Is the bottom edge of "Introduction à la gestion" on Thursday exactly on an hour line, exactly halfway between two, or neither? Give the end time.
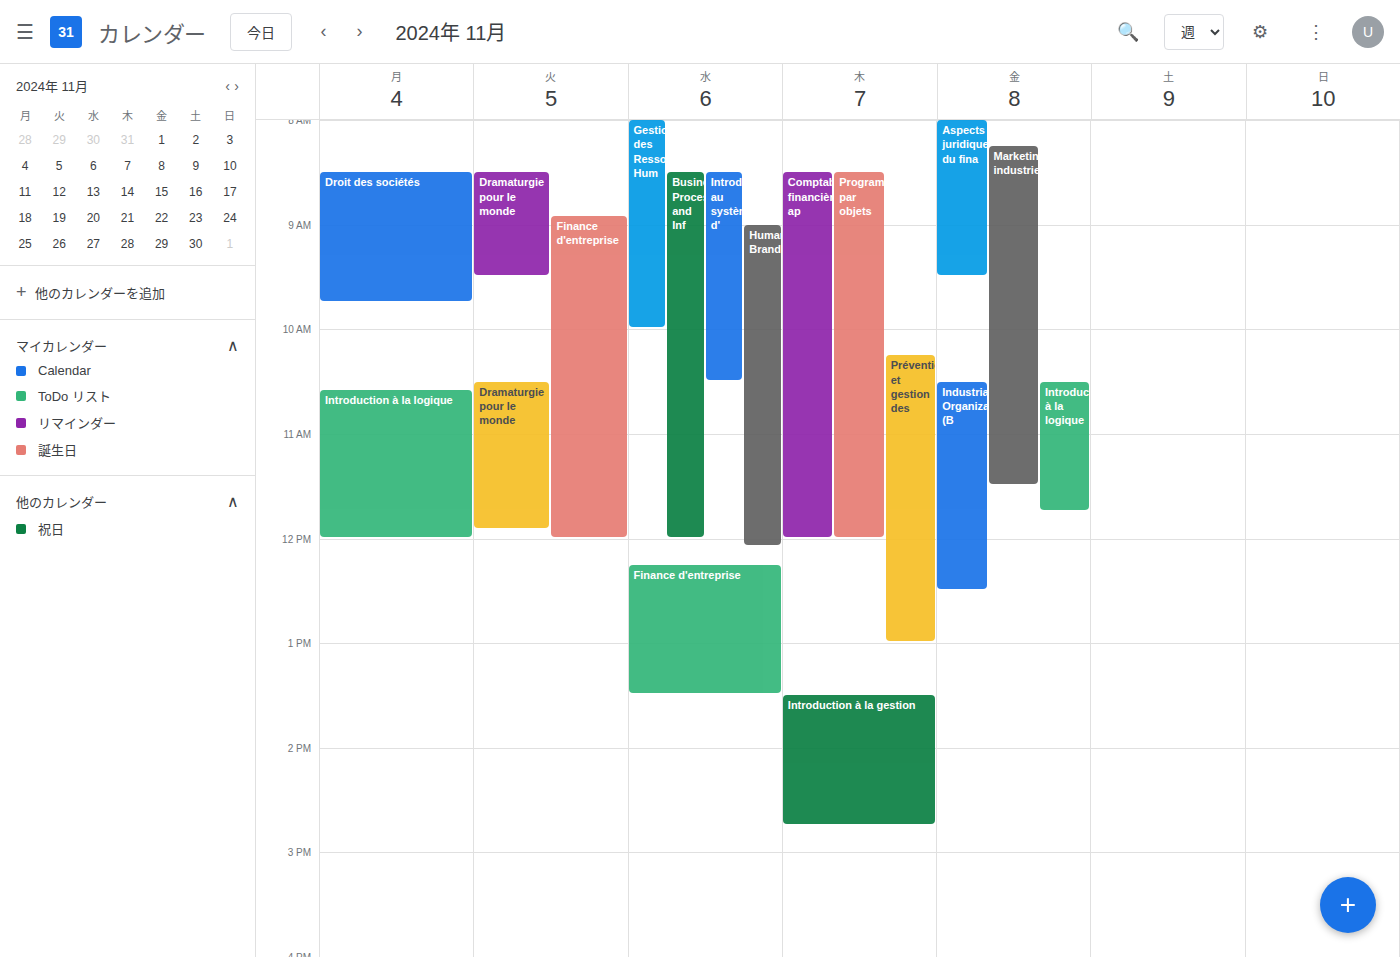
2:45 PM -- neither: three quarters of the way from the 2 PM line to the 3 PM line.